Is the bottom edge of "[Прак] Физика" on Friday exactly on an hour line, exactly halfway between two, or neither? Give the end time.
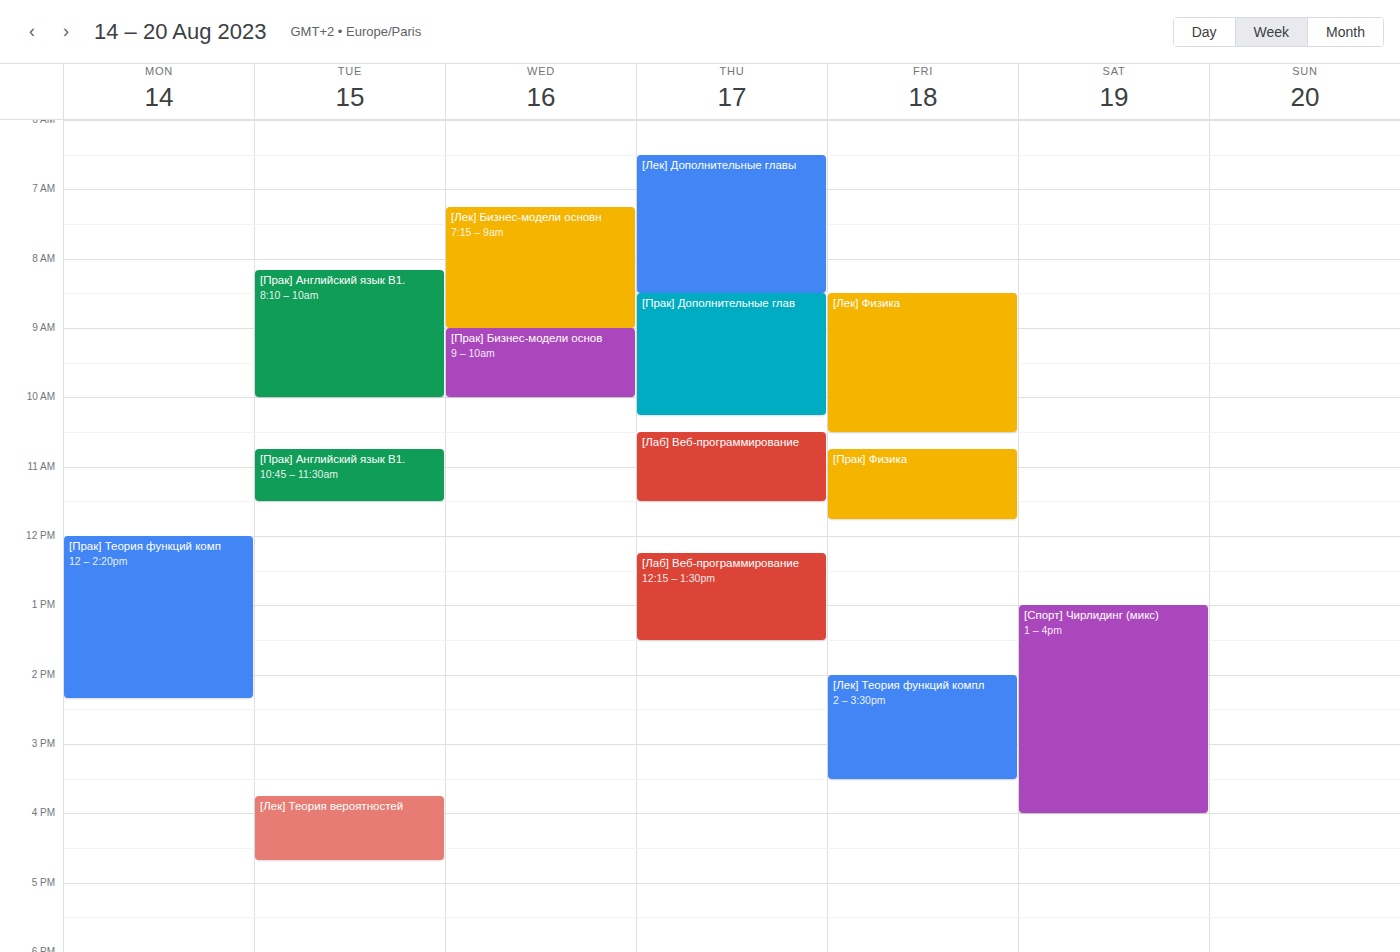
11:45 AM -- neither: three quarters of the way from the 11 AM line to the 12 PM line.